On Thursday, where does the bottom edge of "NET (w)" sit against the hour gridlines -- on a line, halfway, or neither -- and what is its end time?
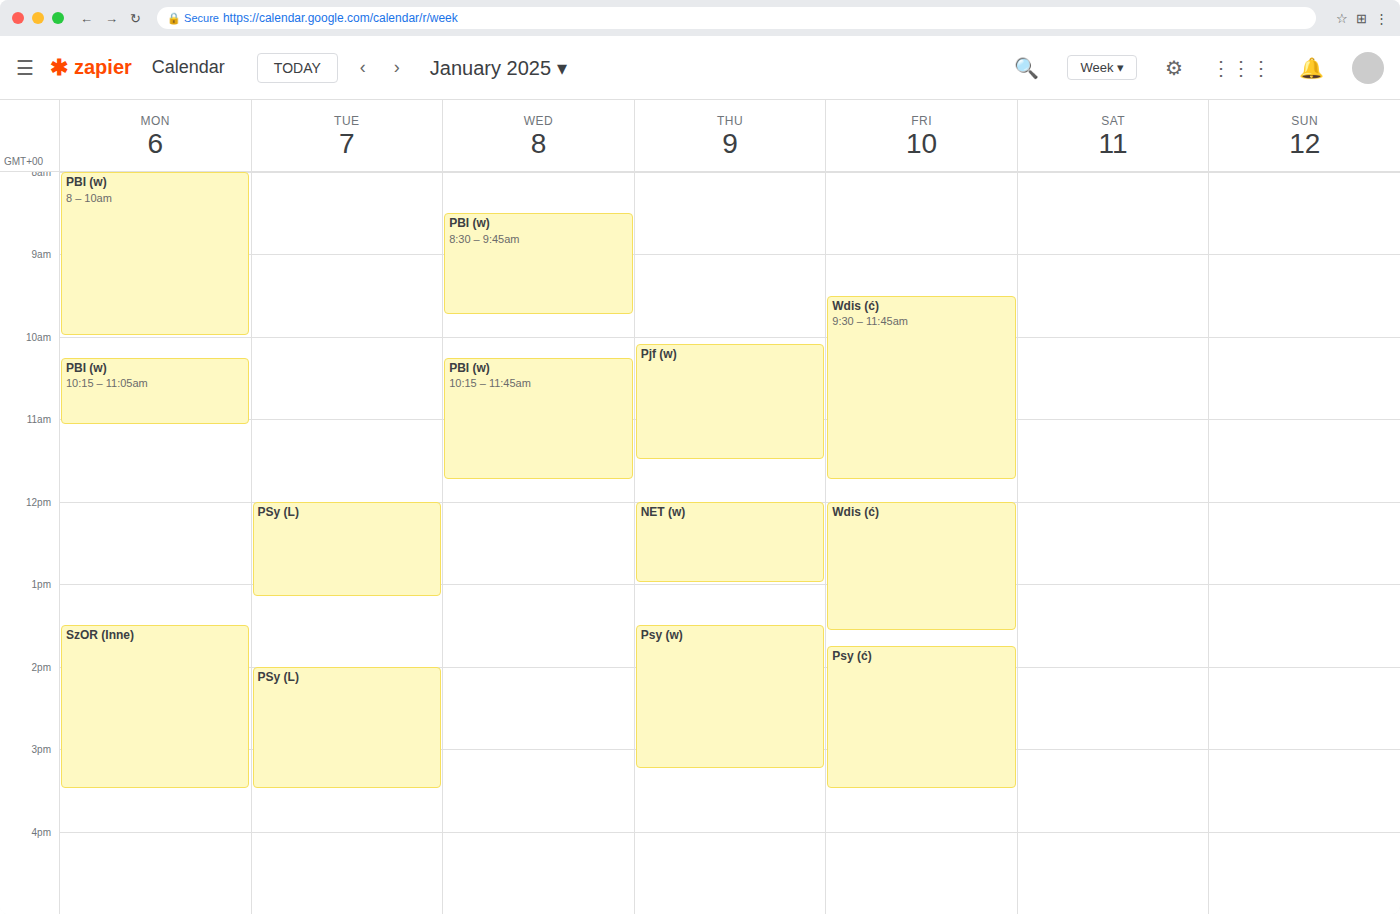
1:00 PM -- exactly on the 1 PM line.